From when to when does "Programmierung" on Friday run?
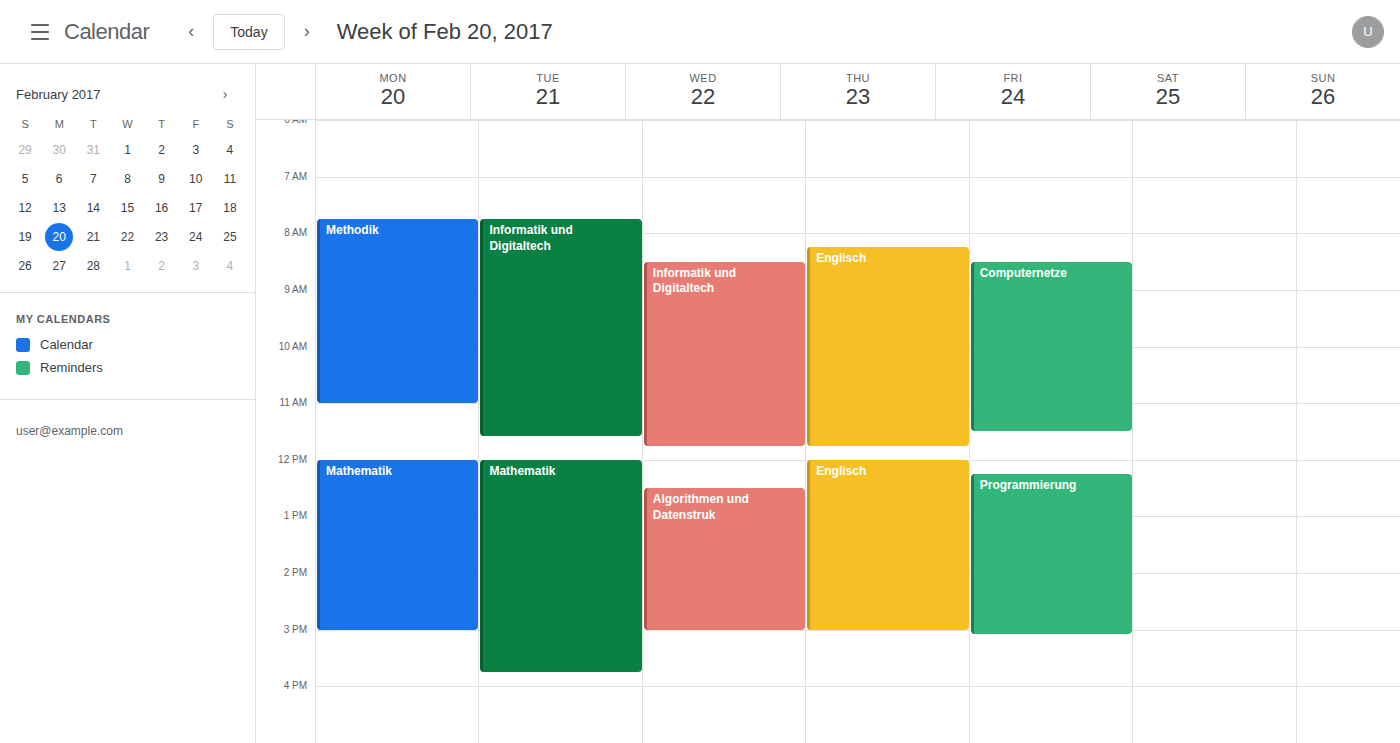
12:15 PM to 3:05 PM